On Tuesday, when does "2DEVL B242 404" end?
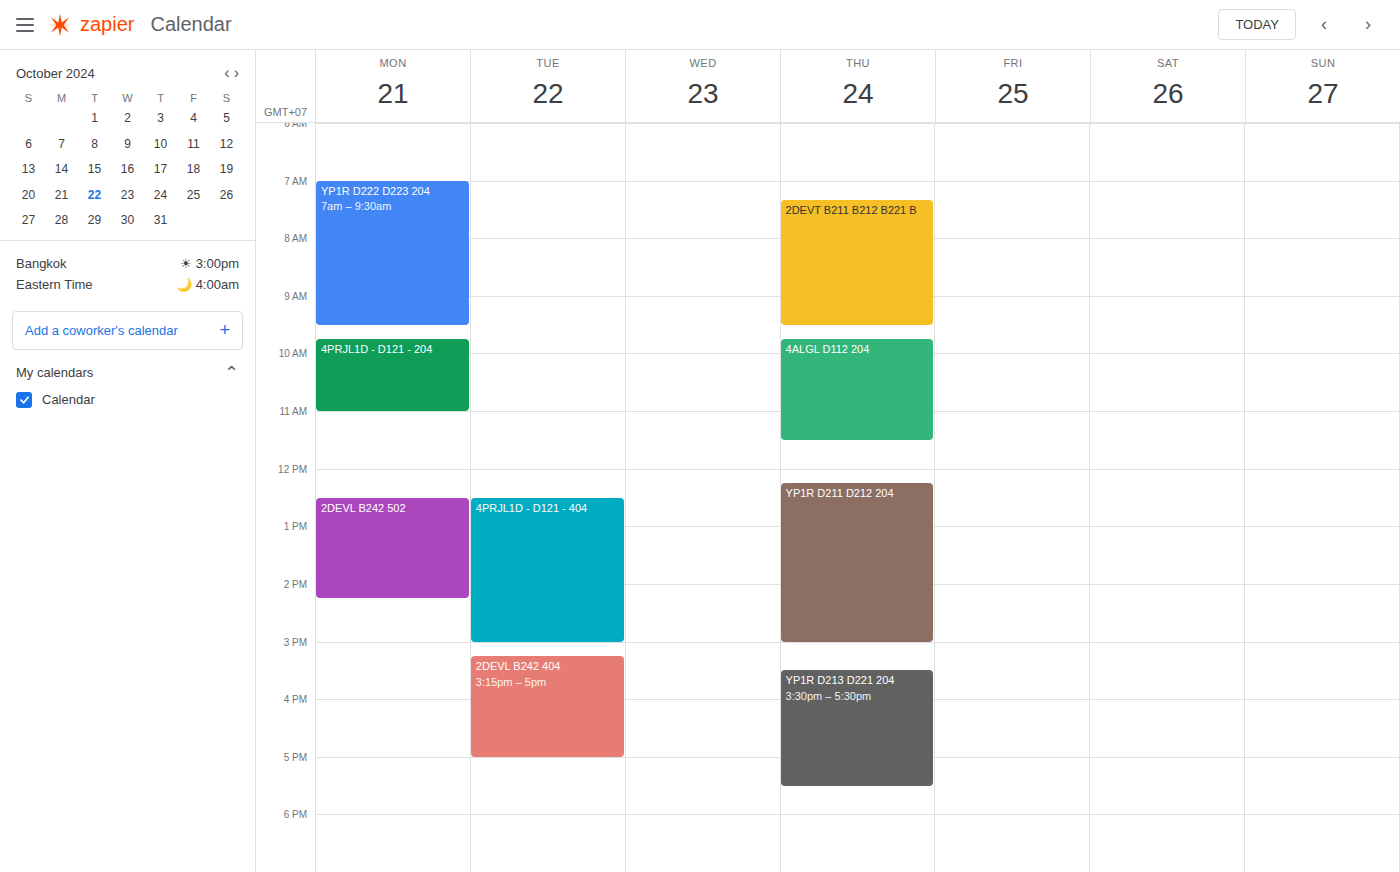
5:00 PM